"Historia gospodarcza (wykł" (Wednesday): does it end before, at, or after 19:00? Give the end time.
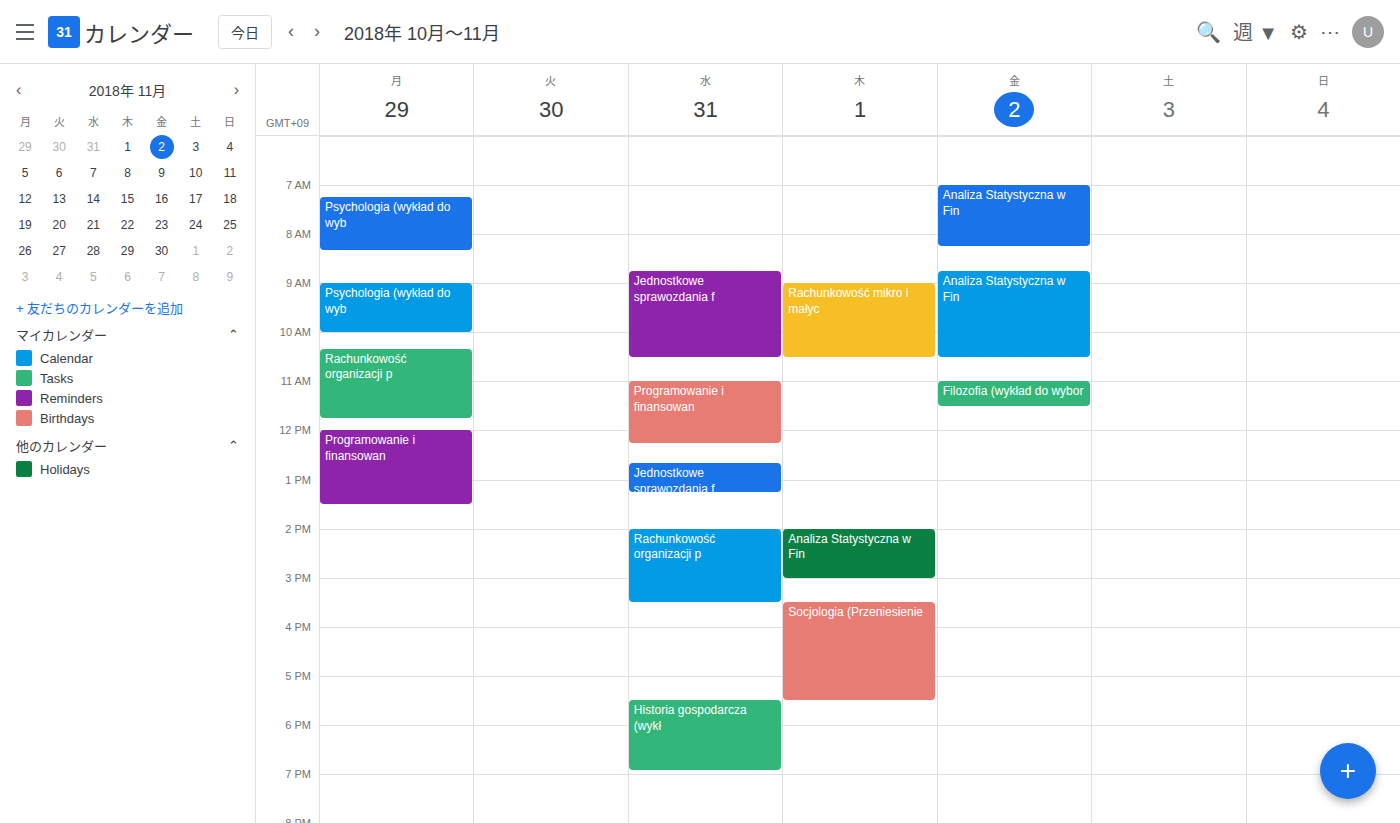
18:55 -- before 19:00, 5 minutes above the 19:00 line.